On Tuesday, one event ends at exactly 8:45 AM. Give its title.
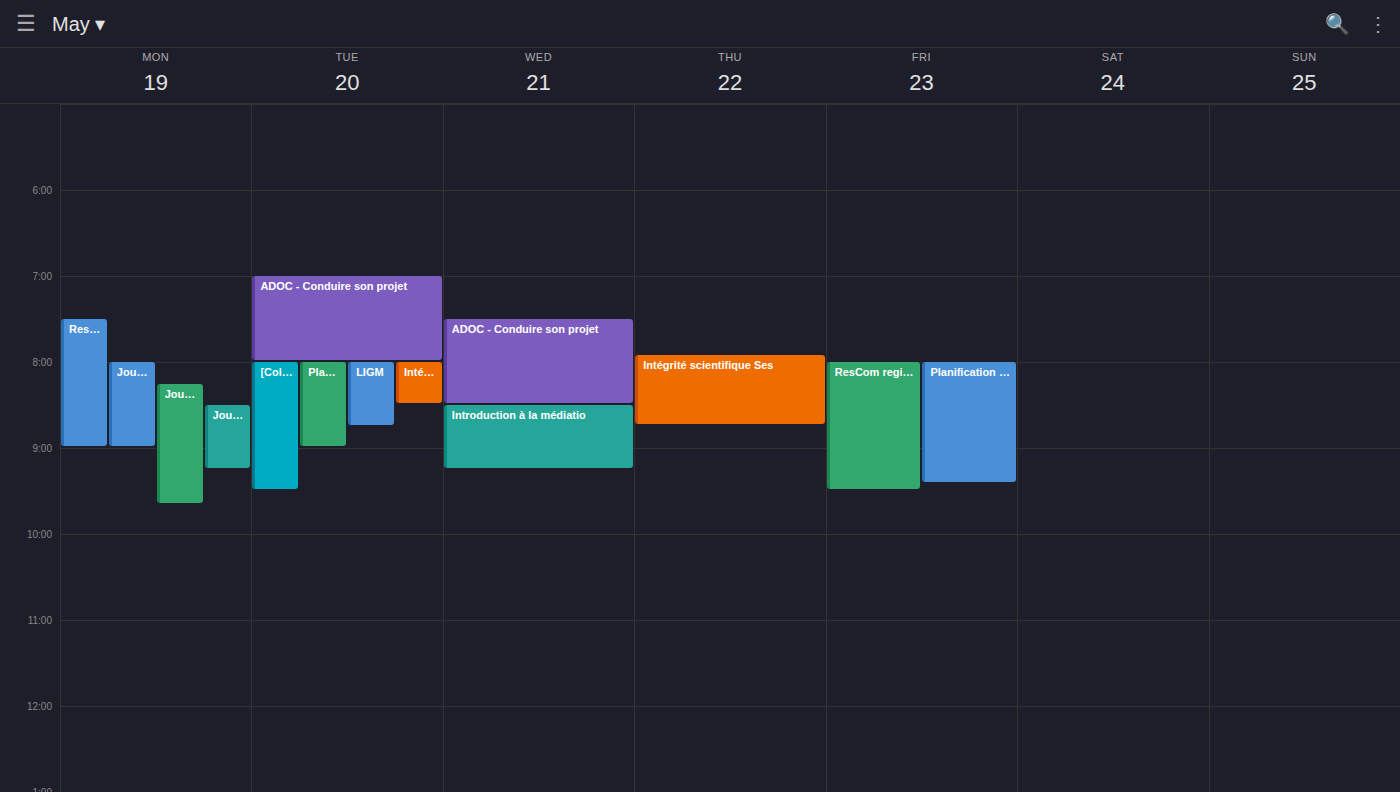
"LIGM"